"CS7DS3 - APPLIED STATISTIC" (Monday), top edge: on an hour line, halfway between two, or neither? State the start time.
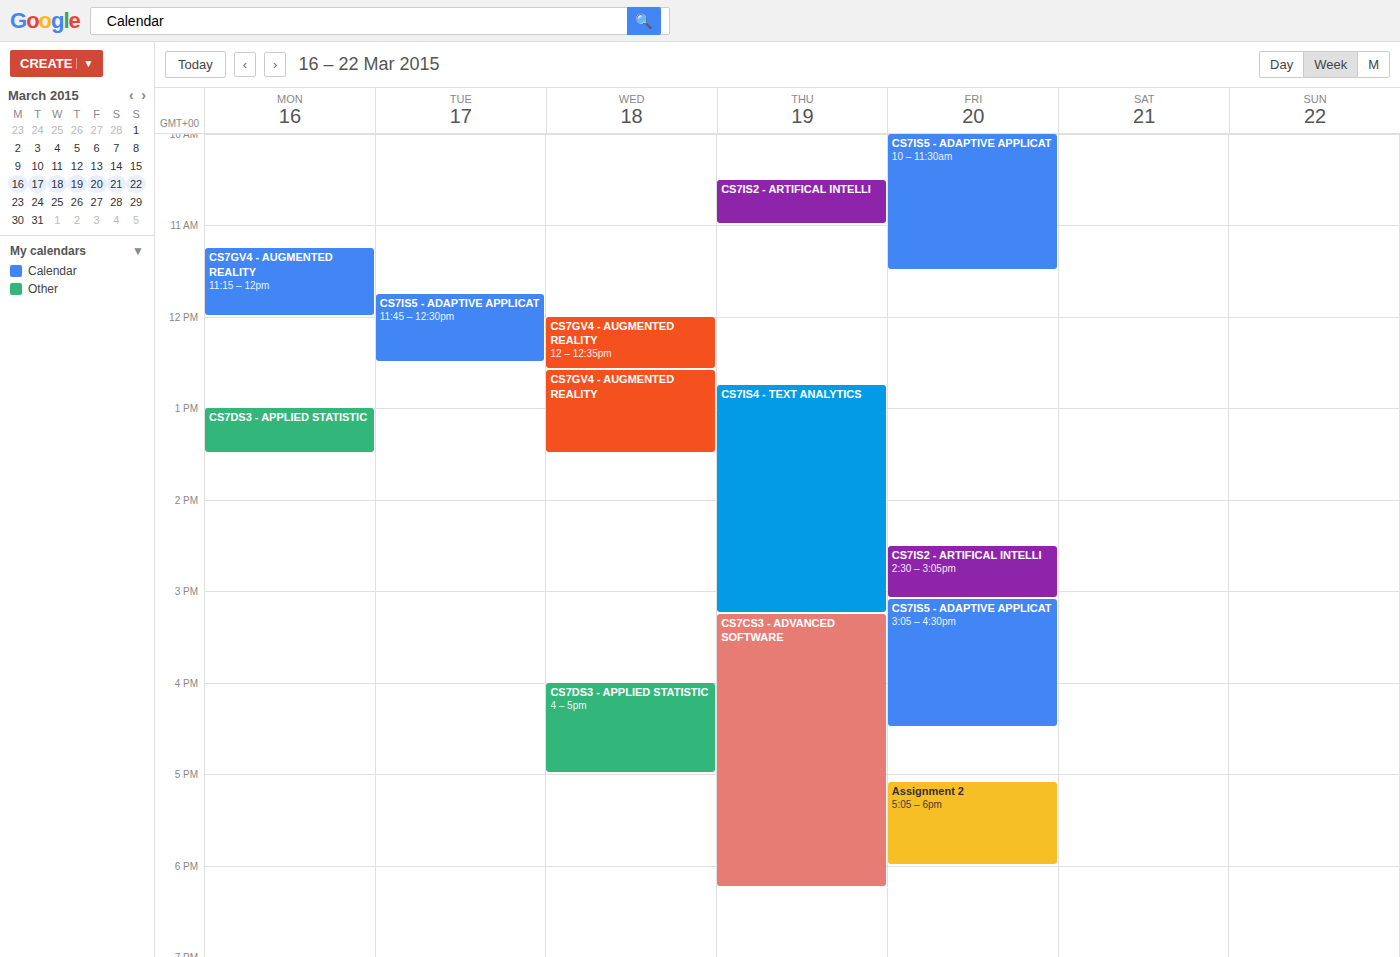
1:00 PM -- exactly on the 1 PM line.